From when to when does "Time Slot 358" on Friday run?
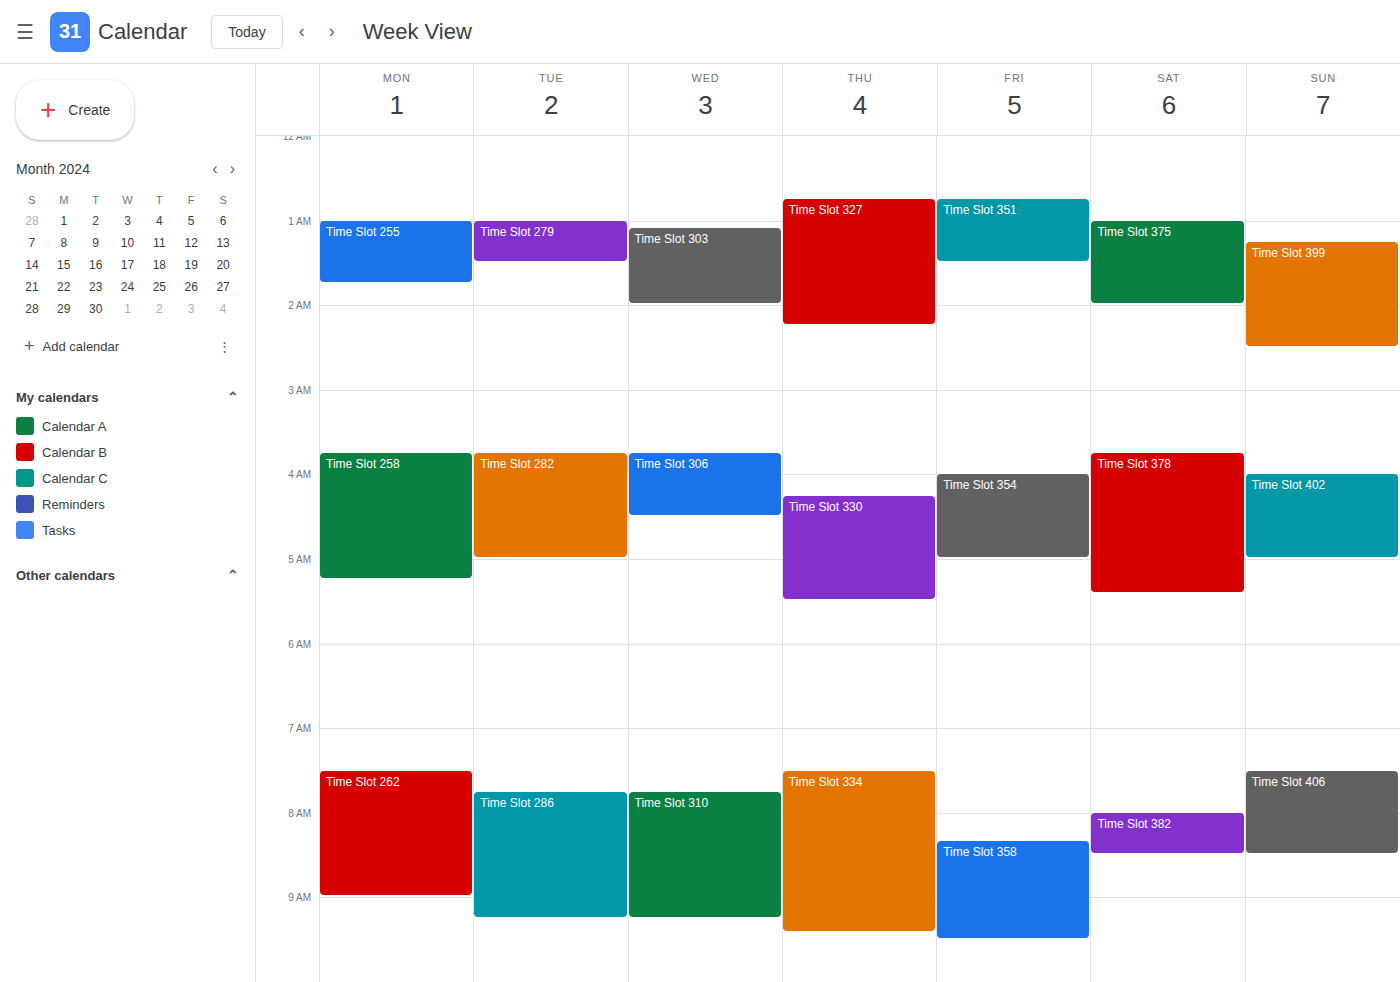
8:20 AM to 9:30 AM